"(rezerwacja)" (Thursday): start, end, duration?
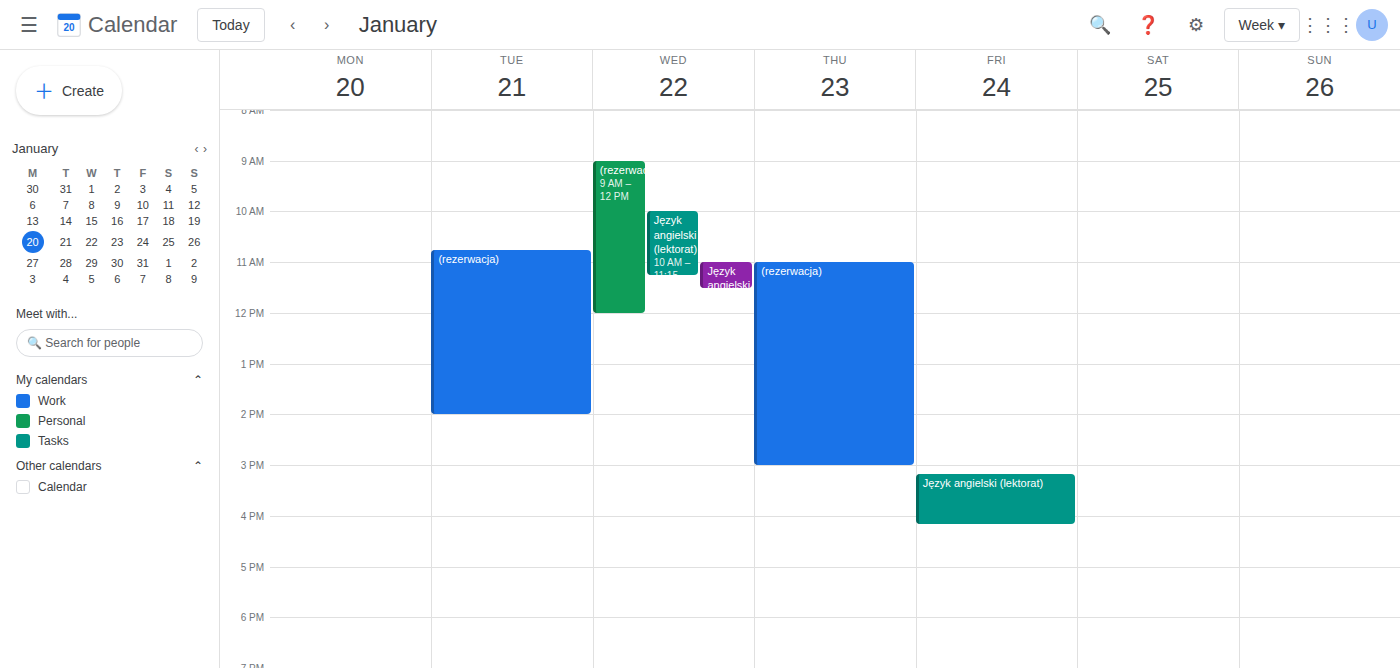
11:00 AM to 3:00 PM, 4 hours